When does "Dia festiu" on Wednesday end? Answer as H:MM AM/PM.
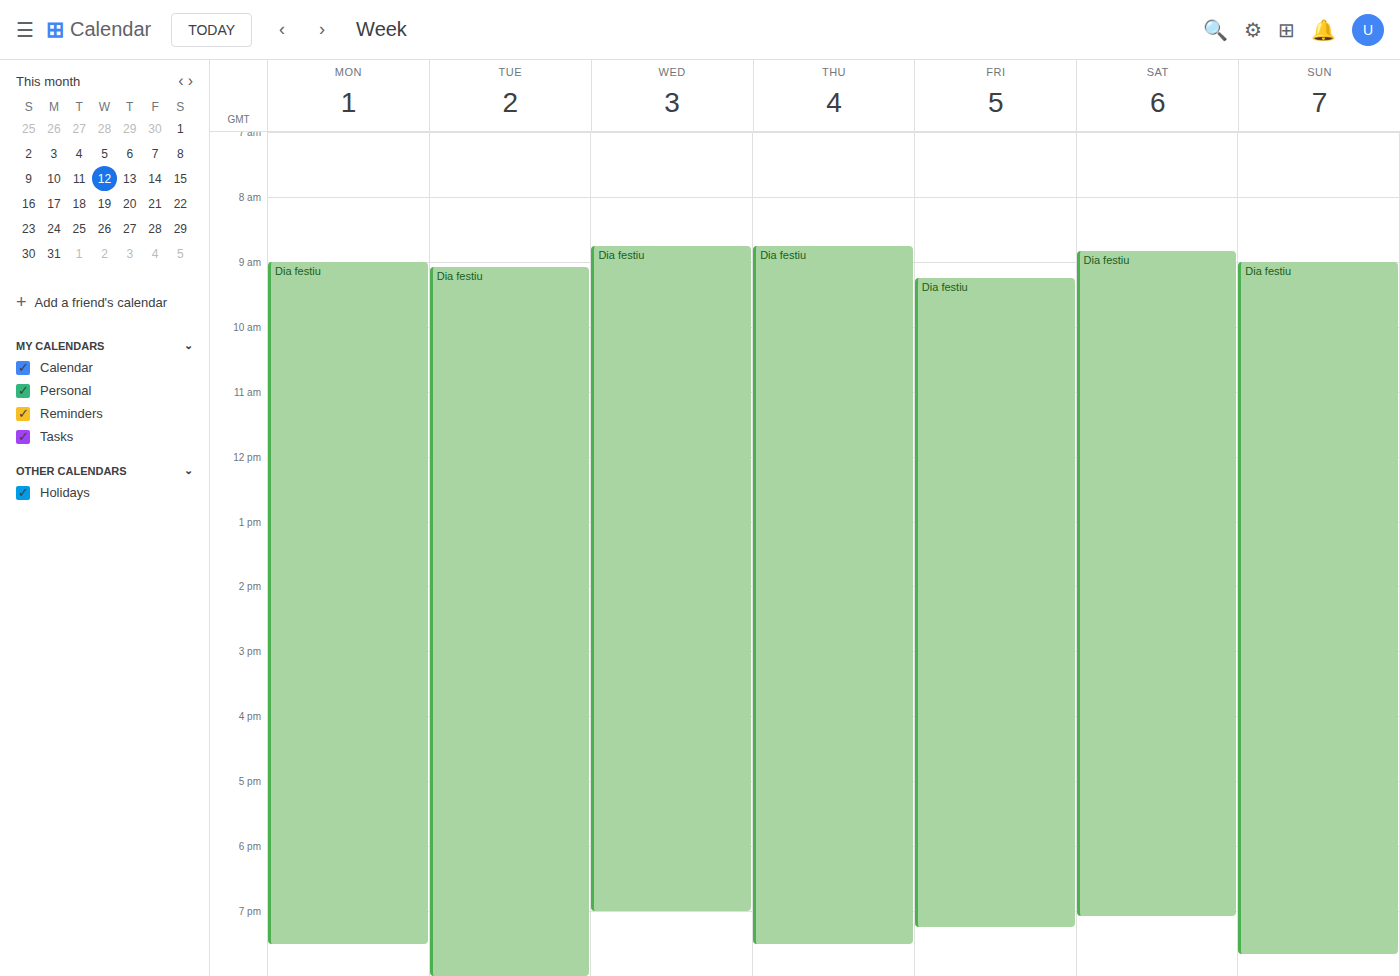
7:00 PM